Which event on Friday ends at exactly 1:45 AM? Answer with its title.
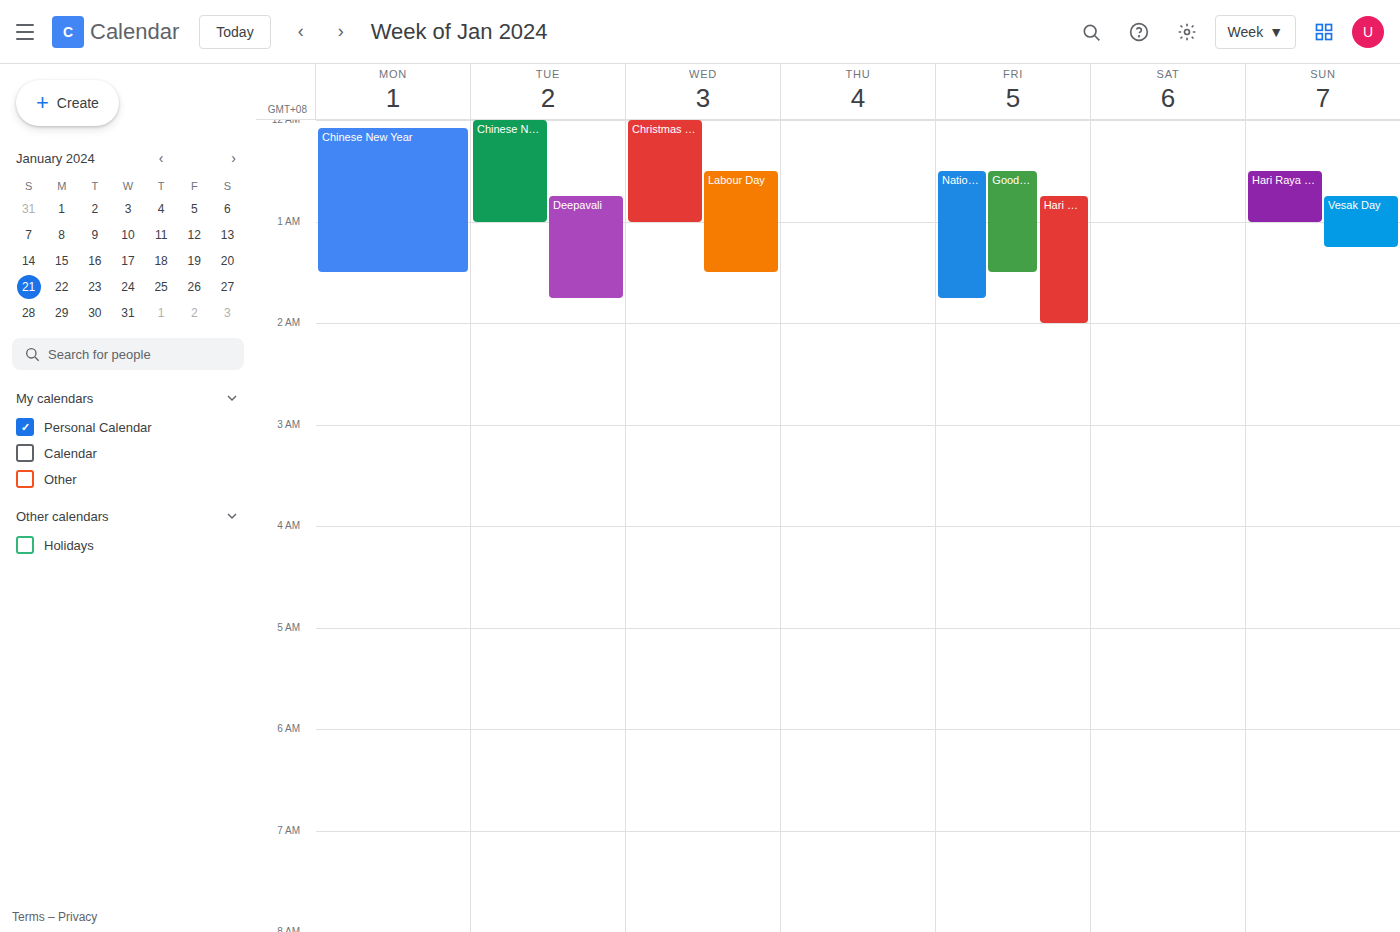
"National Day"